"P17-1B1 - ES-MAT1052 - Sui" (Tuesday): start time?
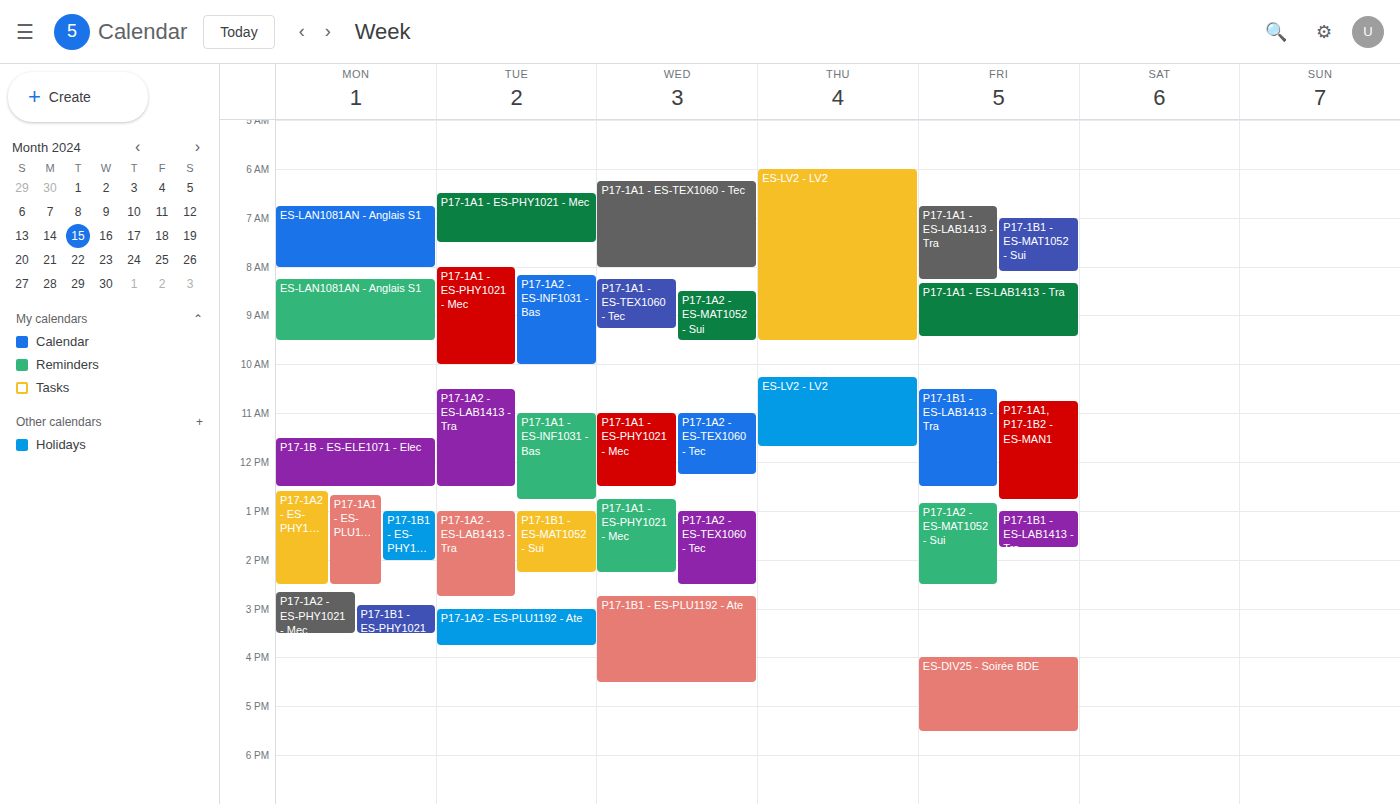
1:00 PM